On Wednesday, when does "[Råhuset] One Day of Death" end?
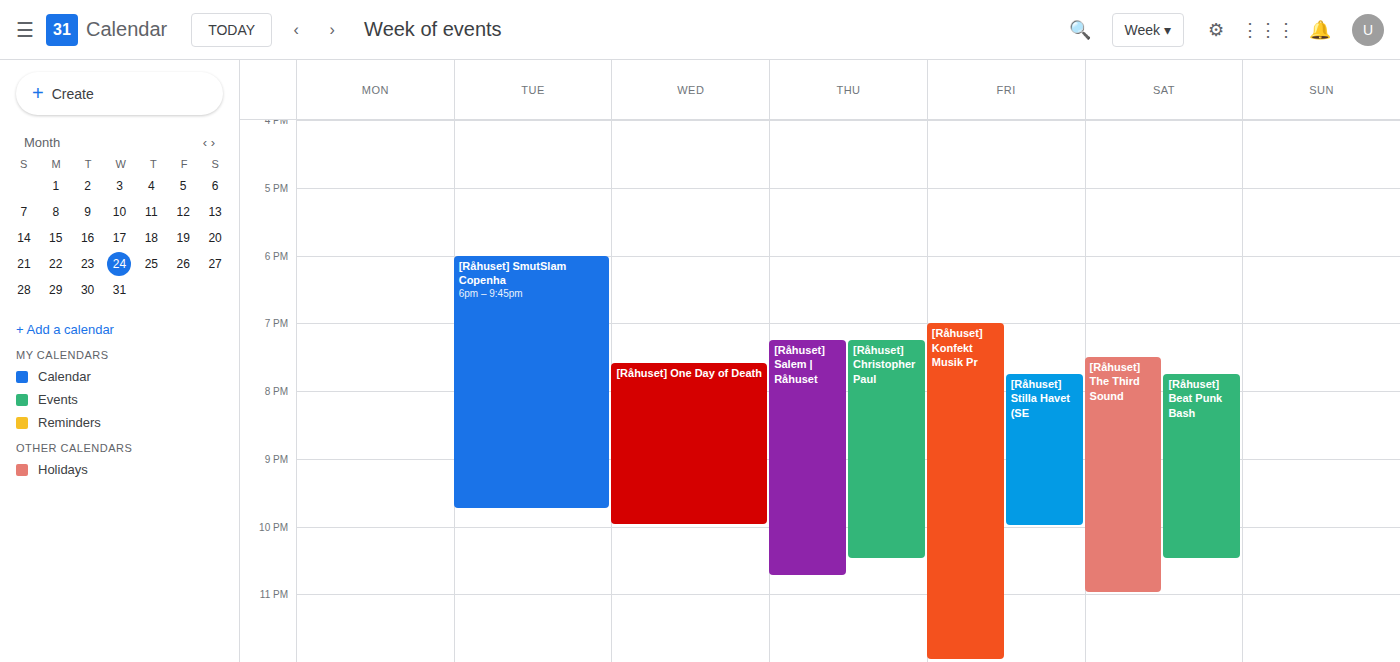
10:00 PM